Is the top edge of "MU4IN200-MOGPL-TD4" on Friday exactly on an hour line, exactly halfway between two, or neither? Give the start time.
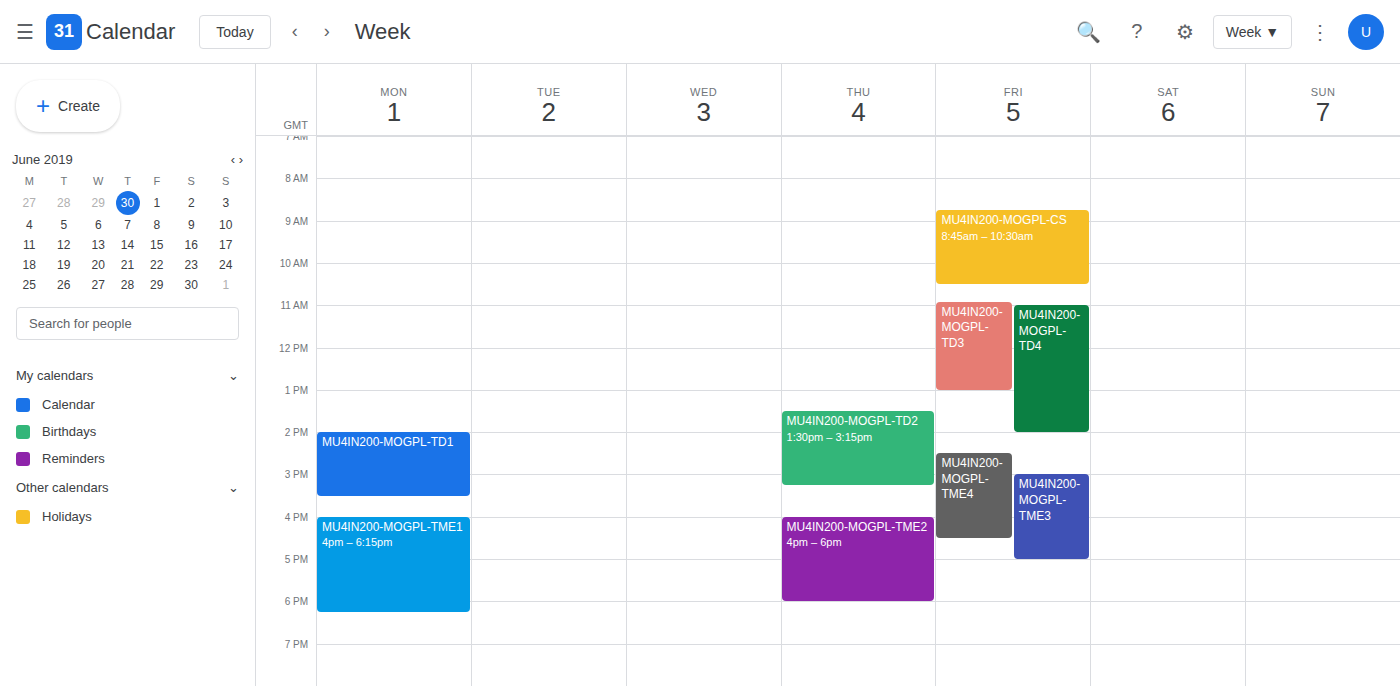
11:00 AM -- exactly on the 11 AM line.